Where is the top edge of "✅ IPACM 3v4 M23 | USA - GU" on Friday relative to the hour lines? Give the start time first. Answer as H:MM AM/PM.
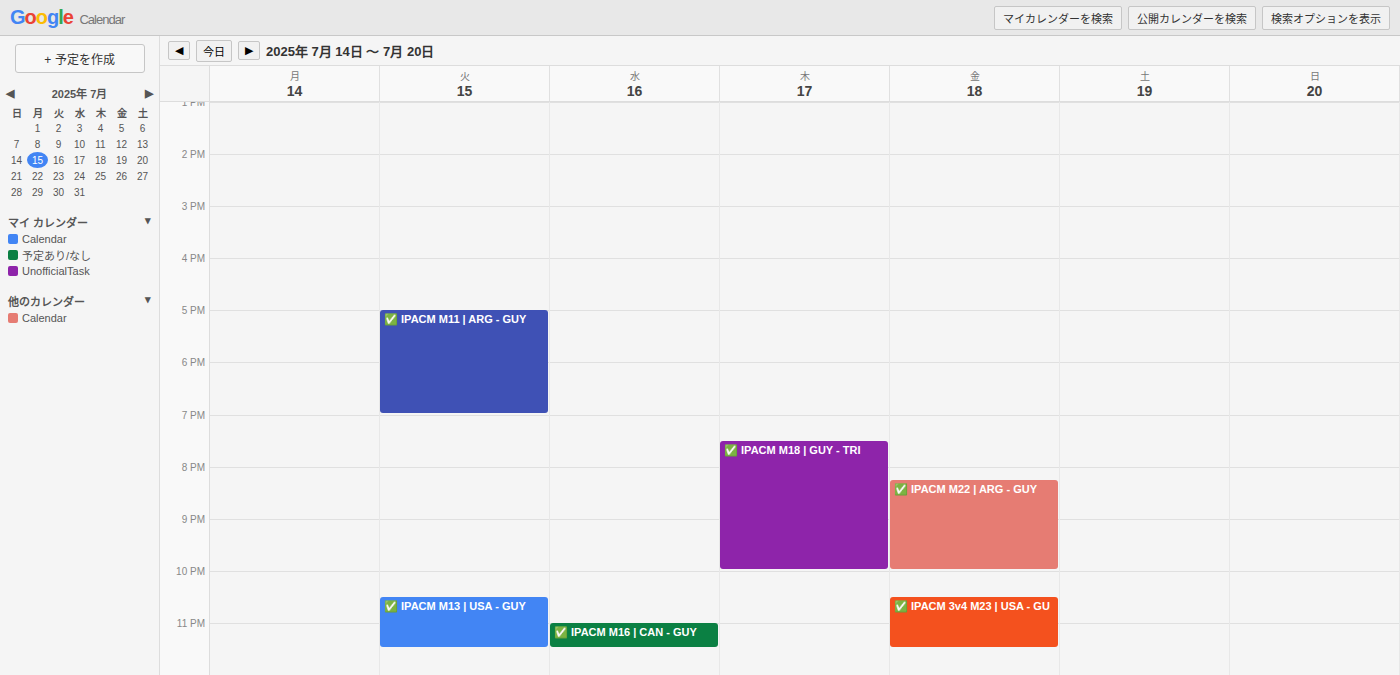
10:30 PM -- halfway between the 10 PM and 11 PM lines.